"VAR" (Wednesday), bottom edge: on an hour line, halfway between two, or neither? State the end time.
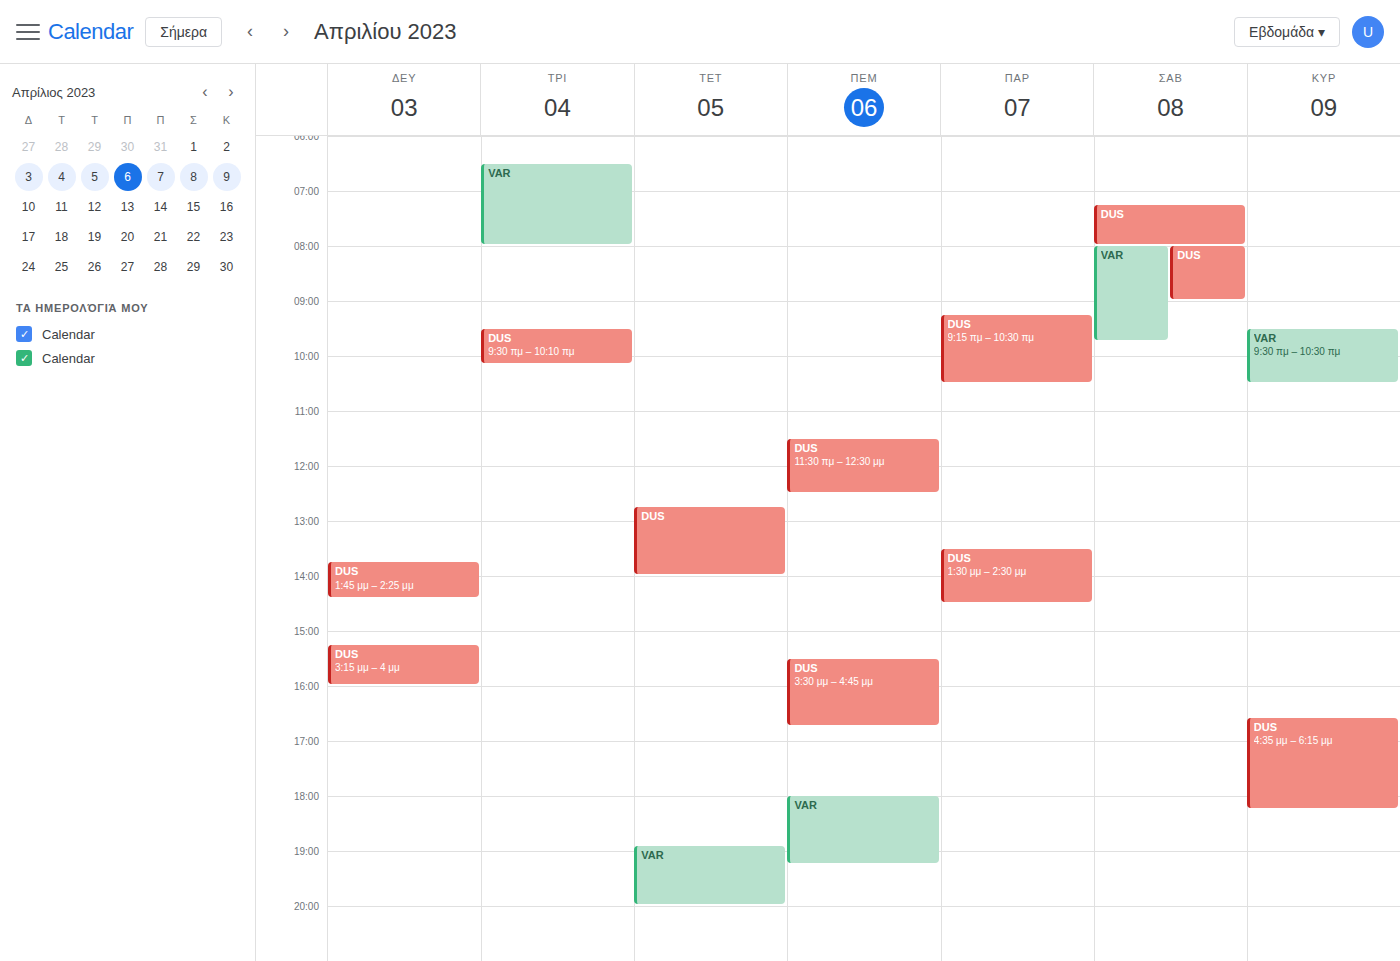
8:00 PM -- exactly on the 8 PM line.